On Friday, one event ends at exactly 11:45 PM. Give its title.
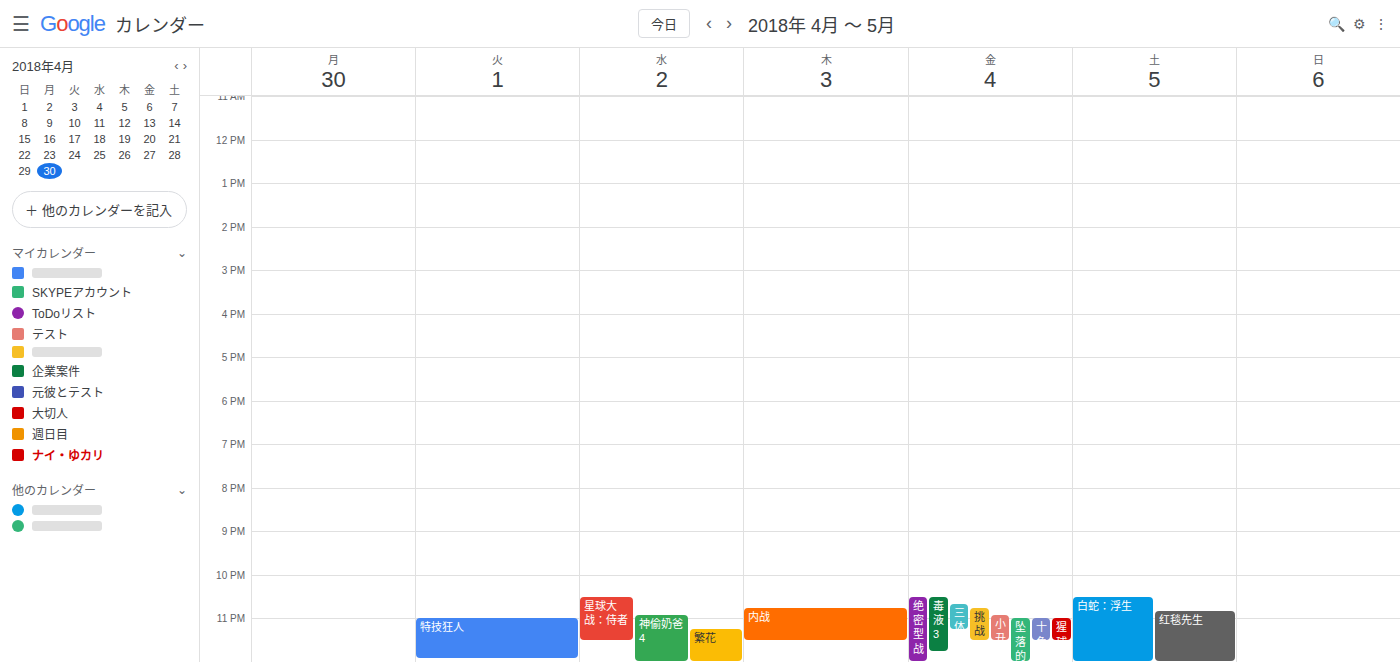
"毒液3"